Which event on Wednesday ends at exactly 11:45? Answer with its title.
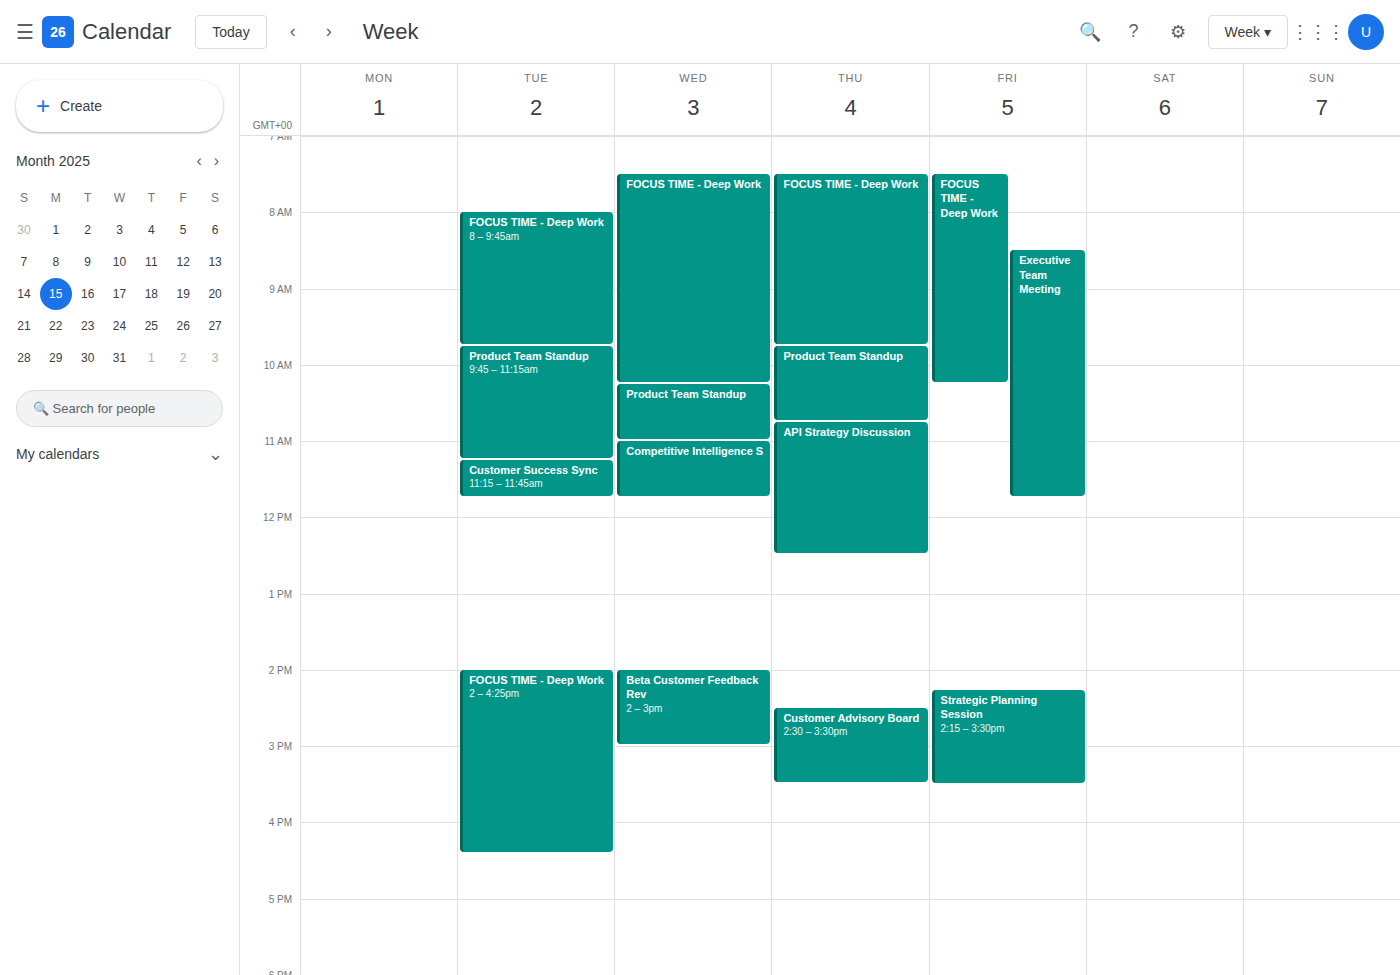
"Competitive Intelligence S"